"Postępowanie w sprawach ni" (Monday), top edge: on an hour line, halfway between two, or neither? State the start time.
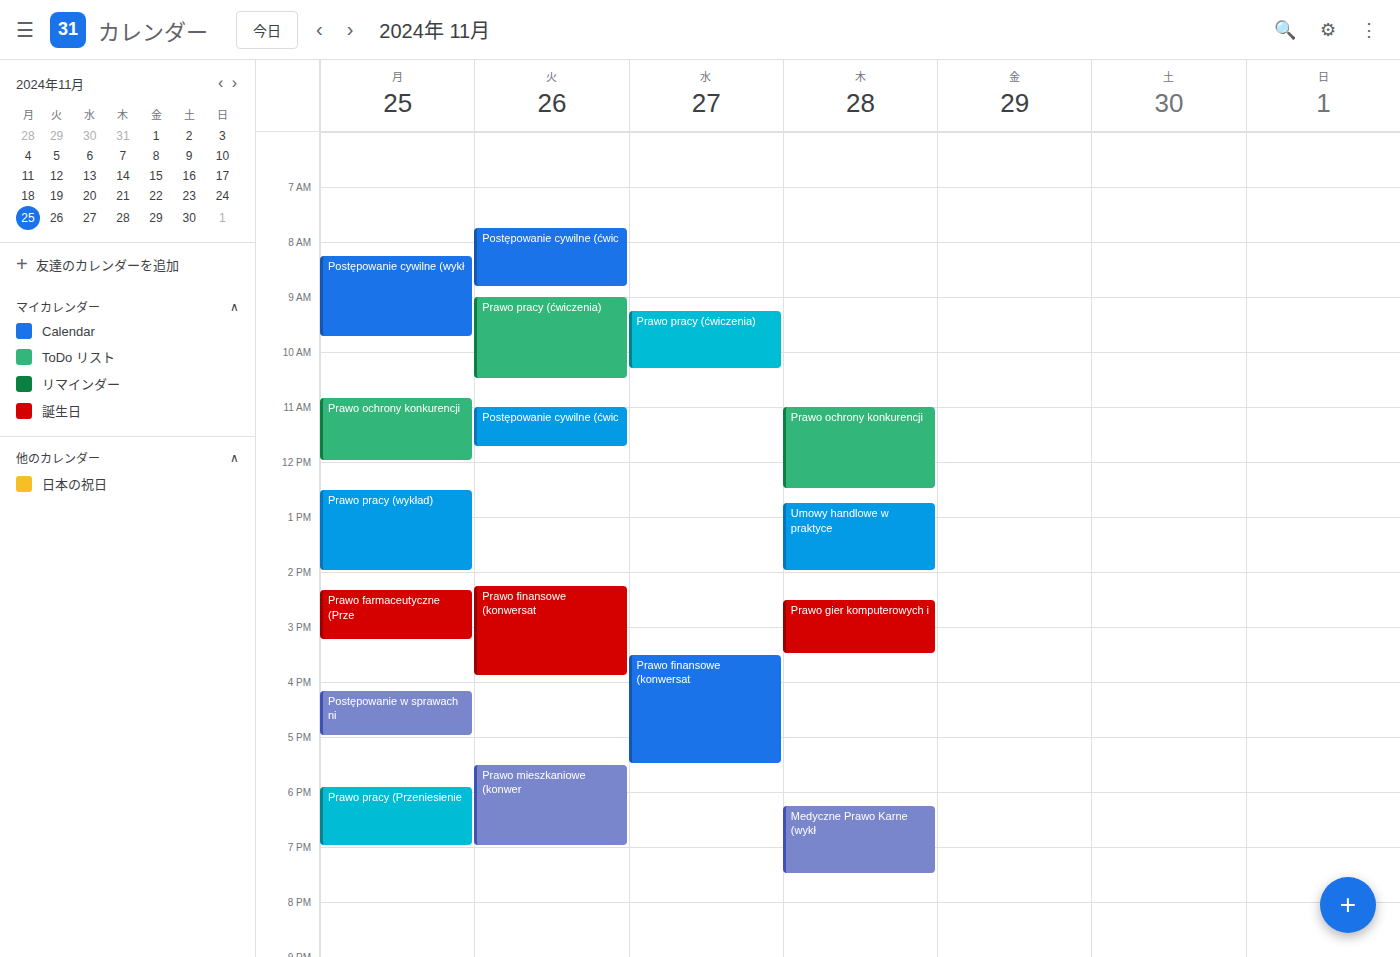
4:10 PM -- neither: 10 minutes below the 4 PM line and 50 minutes above the 5 PM line.